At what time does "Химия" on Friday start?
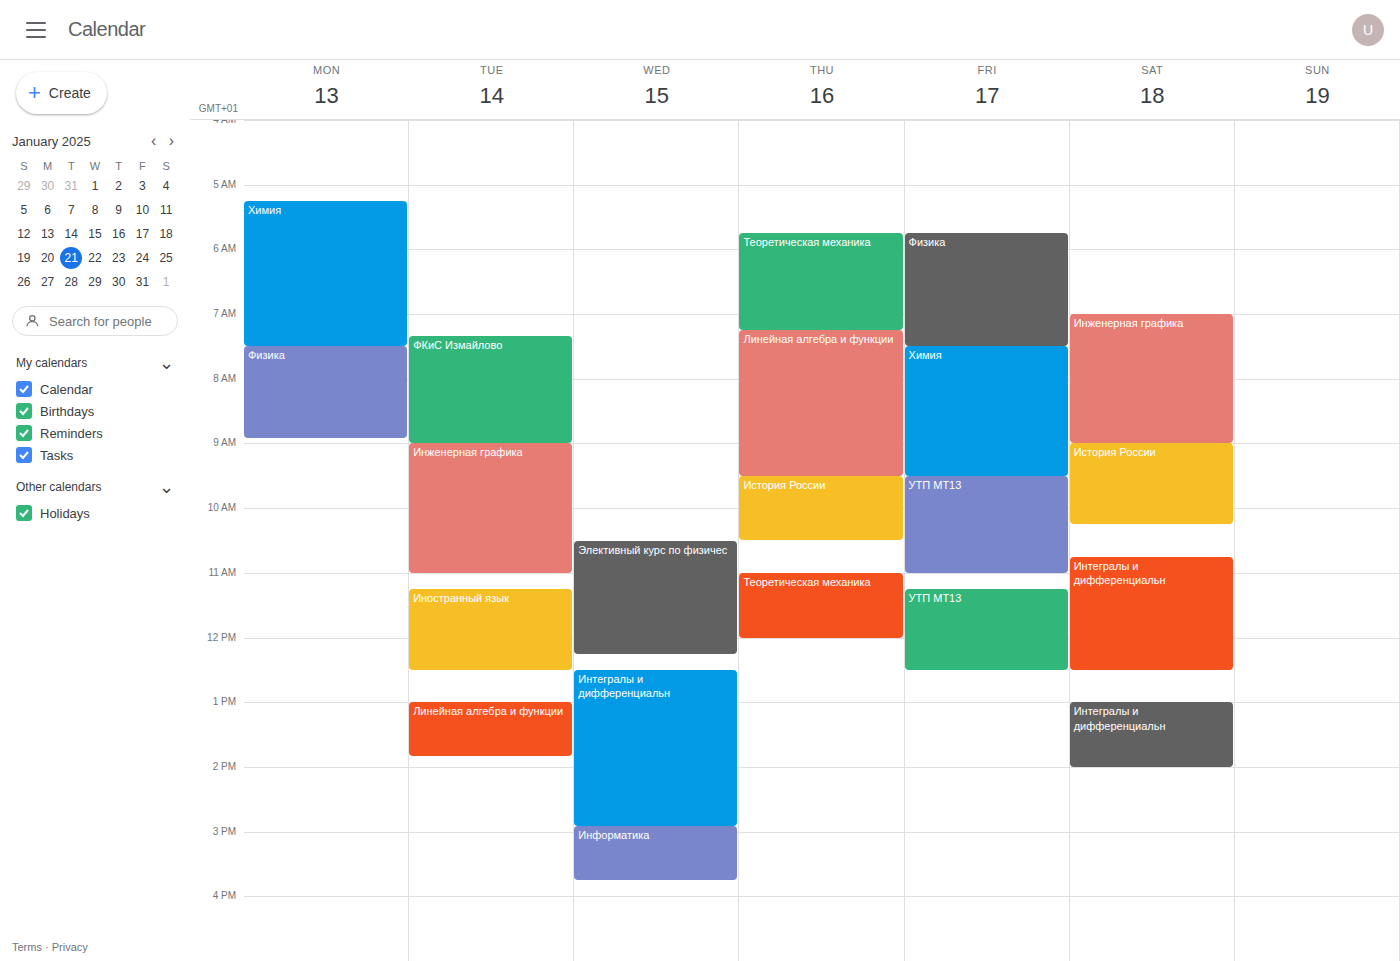
7:30 AM